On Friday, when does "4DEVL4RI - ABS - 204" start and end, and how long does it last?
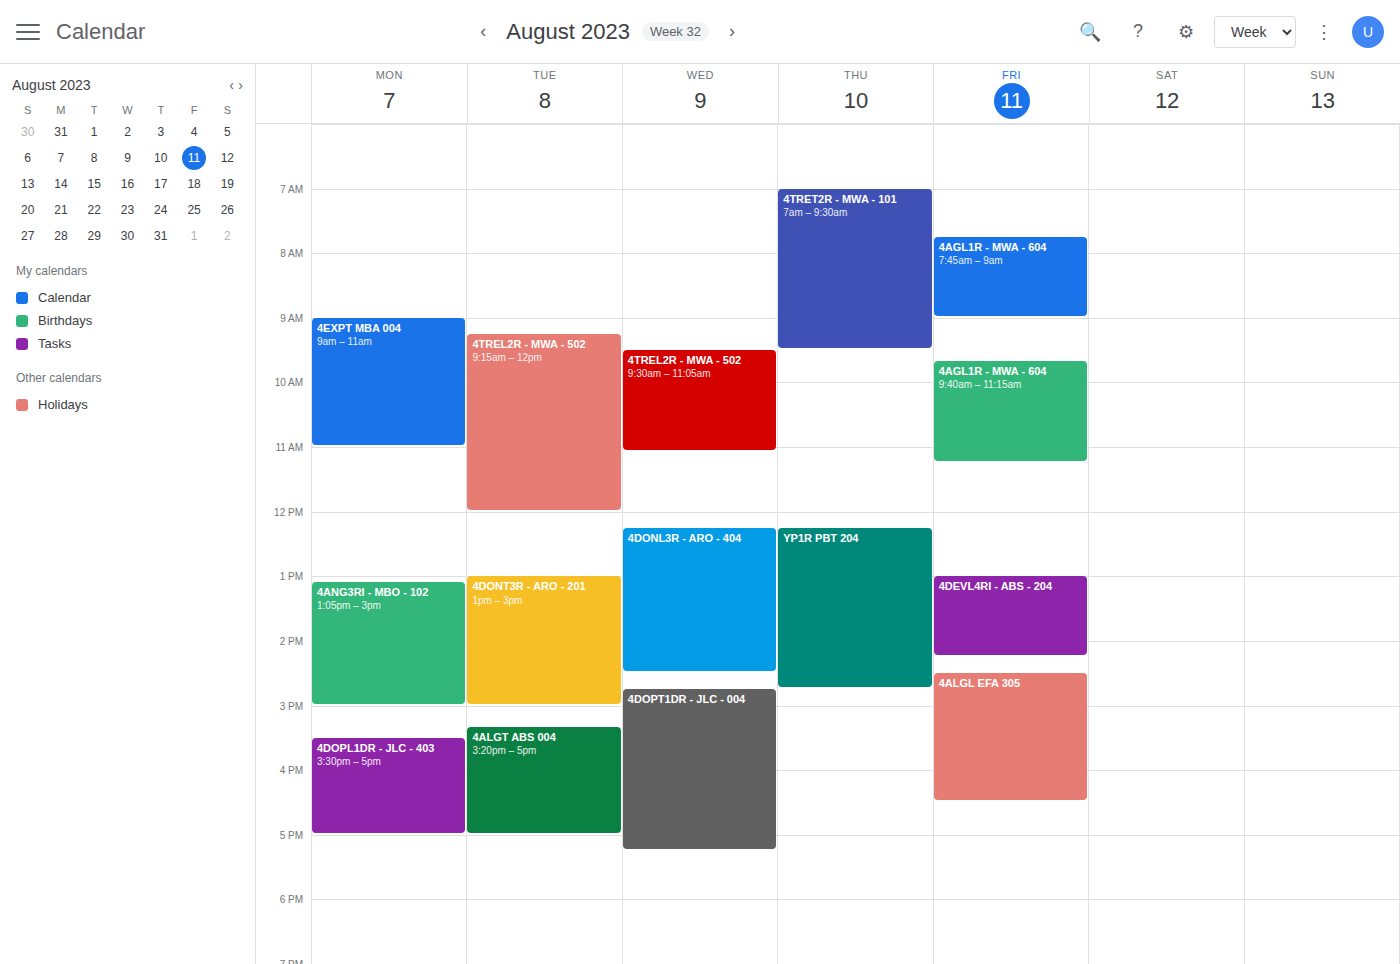
1:00 PM to 2:15 PM, 1 hour 15 minutes